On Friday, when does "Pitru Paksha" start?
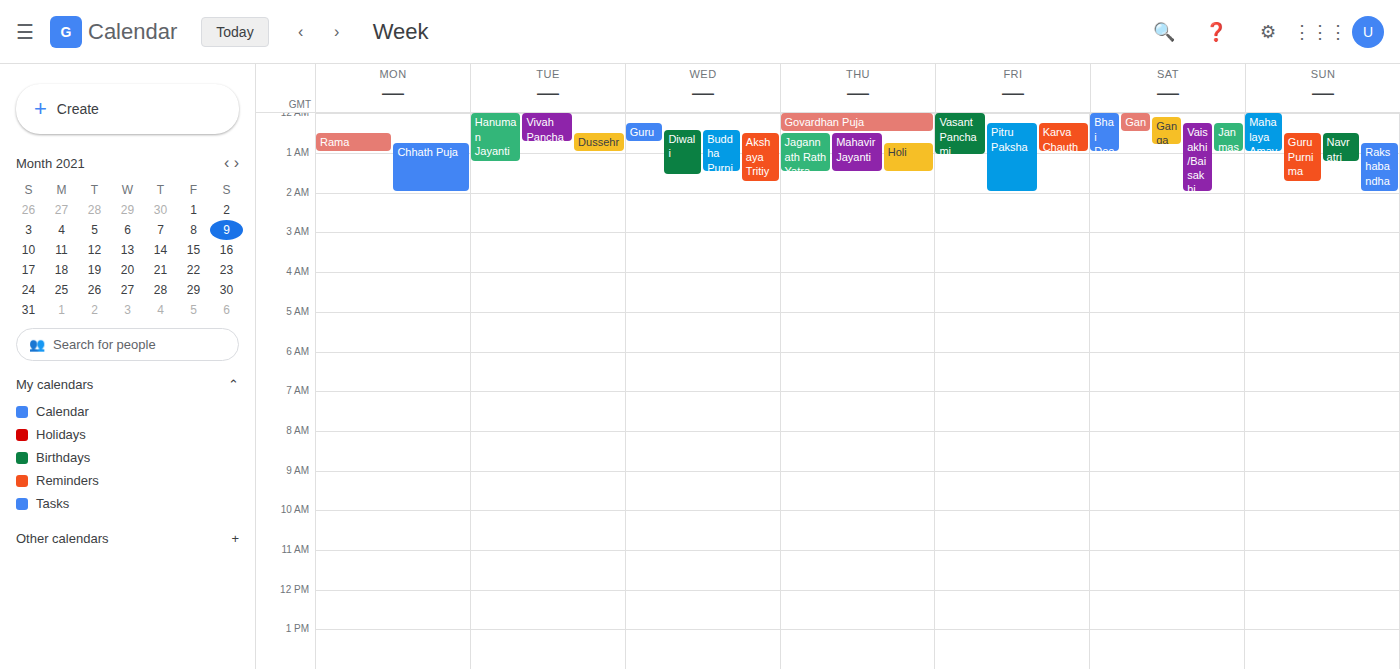
12:15 AM